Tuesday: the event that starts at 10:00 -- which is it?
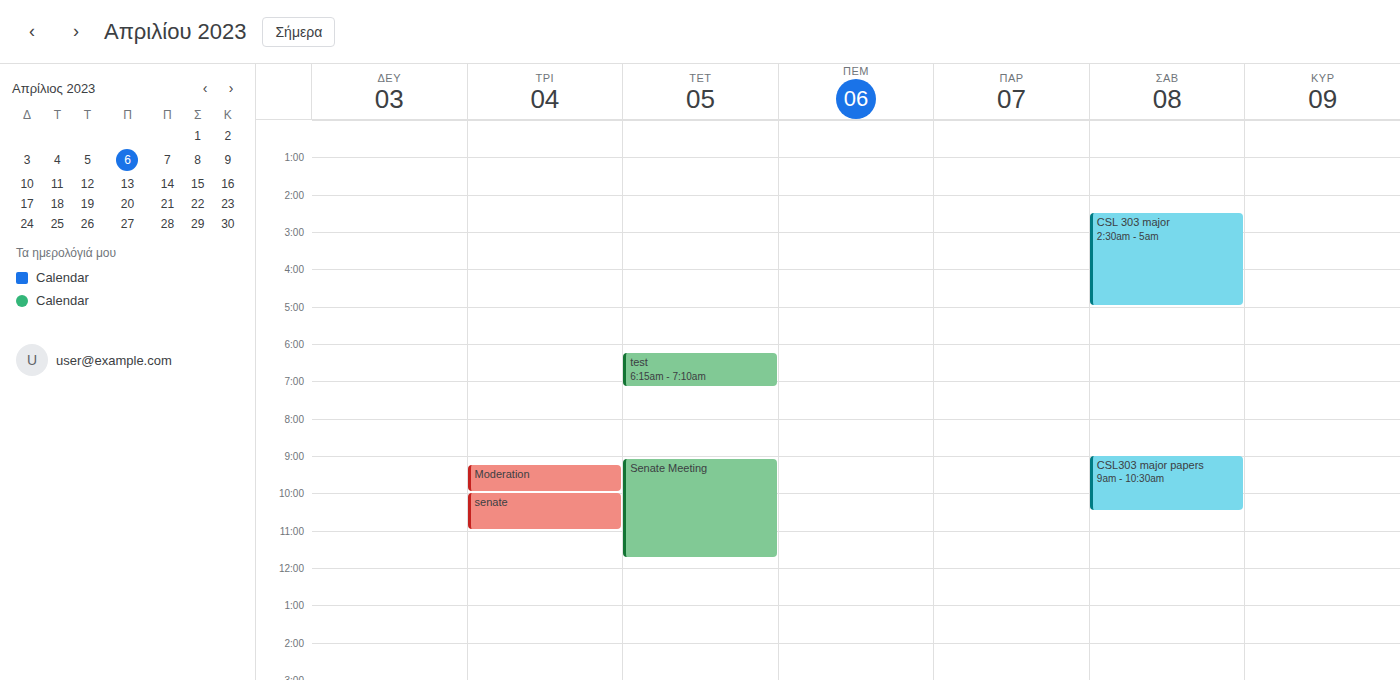
"senate"